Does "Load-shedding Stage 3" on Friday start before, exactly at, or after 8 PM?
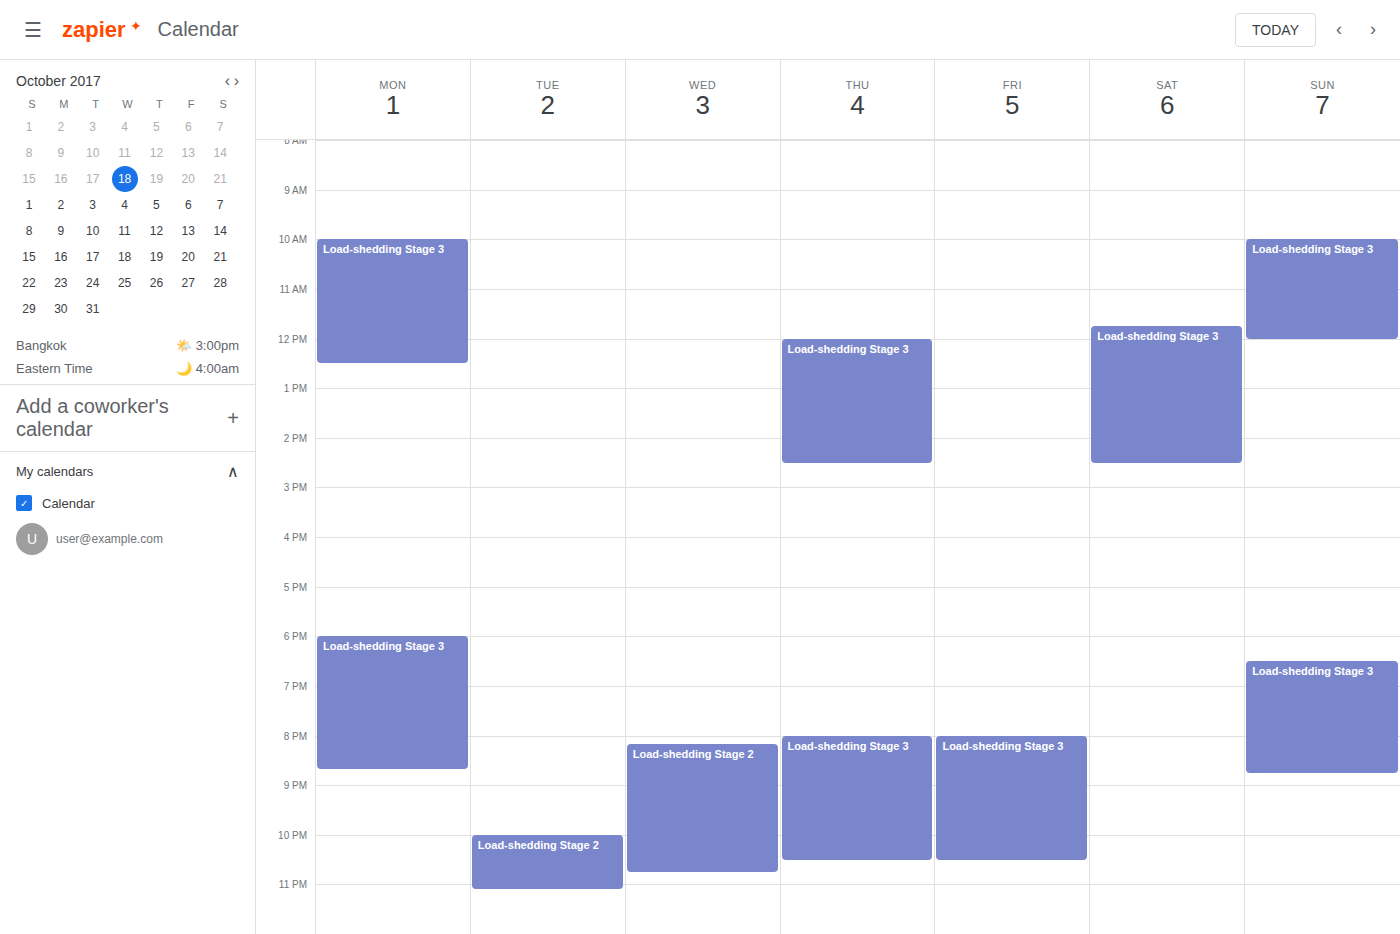
8:00 PM -- exactly at 8 PM, on the 8 PM line.